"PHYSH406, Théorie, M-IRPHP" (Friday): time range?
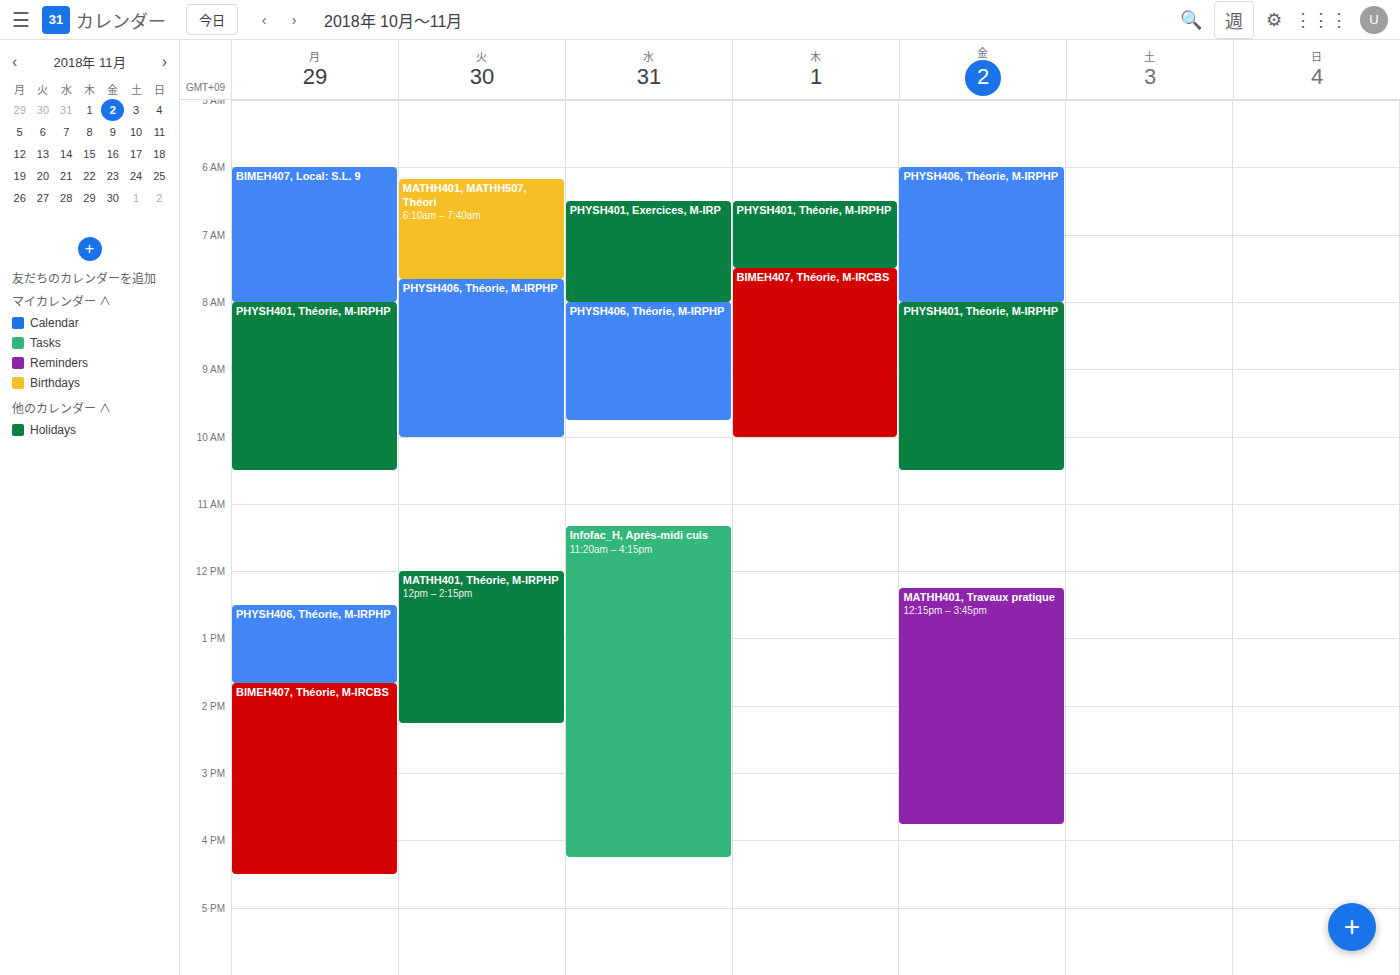
6:00 AM to 8:00 AM